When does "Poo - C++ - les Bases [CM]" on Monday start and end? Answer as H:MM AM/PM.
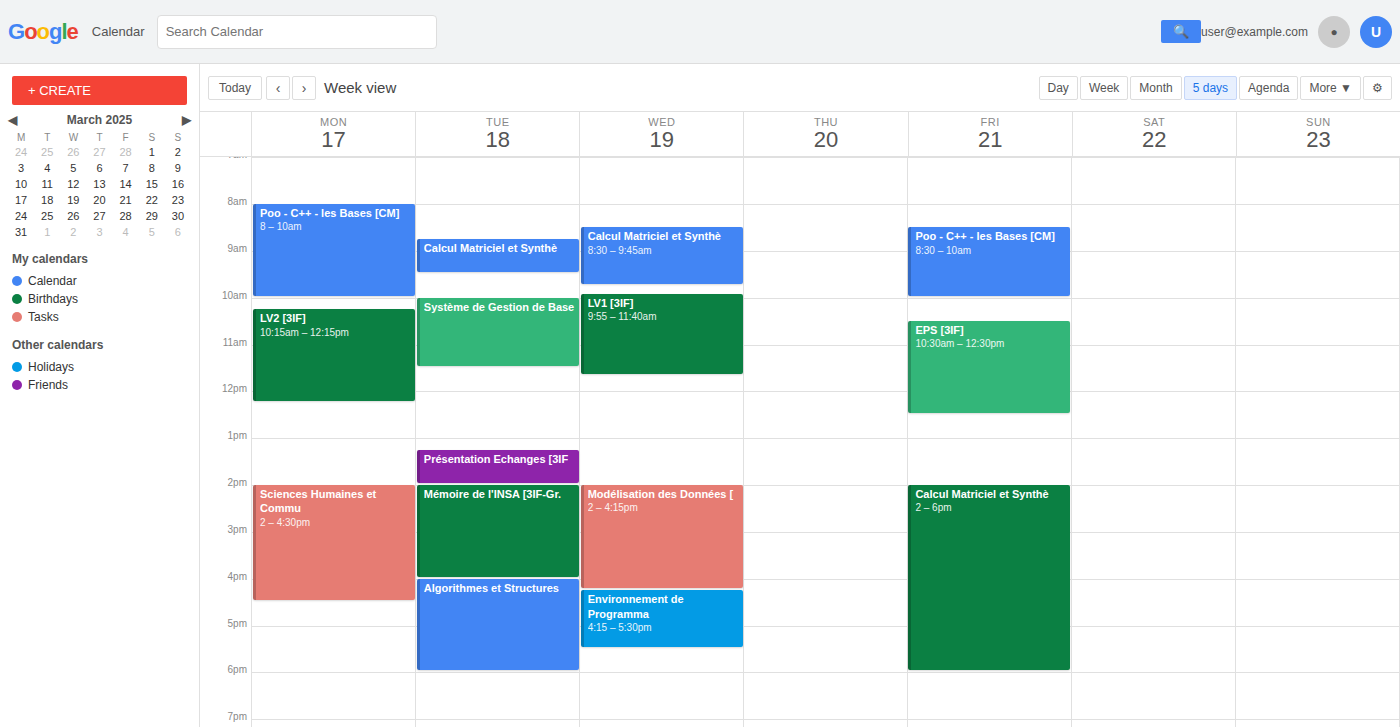
8:00 AM to 10:00 AM